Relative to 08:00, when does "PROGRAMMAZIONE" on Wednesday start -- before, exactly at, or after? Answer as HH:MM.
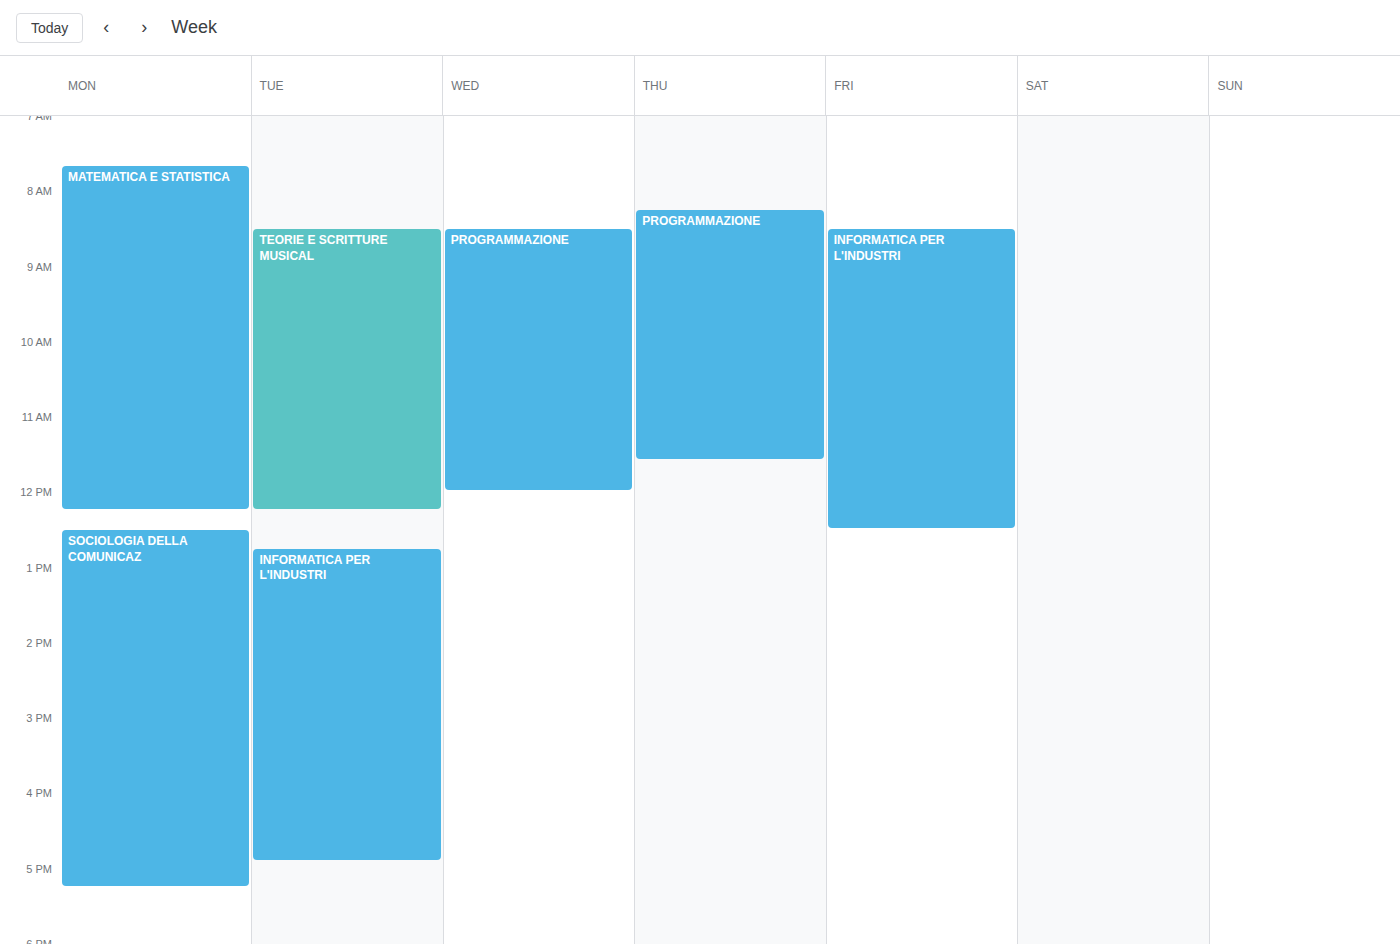
08:30 -- after 08:00, 30 minutes below the 08:00 line.